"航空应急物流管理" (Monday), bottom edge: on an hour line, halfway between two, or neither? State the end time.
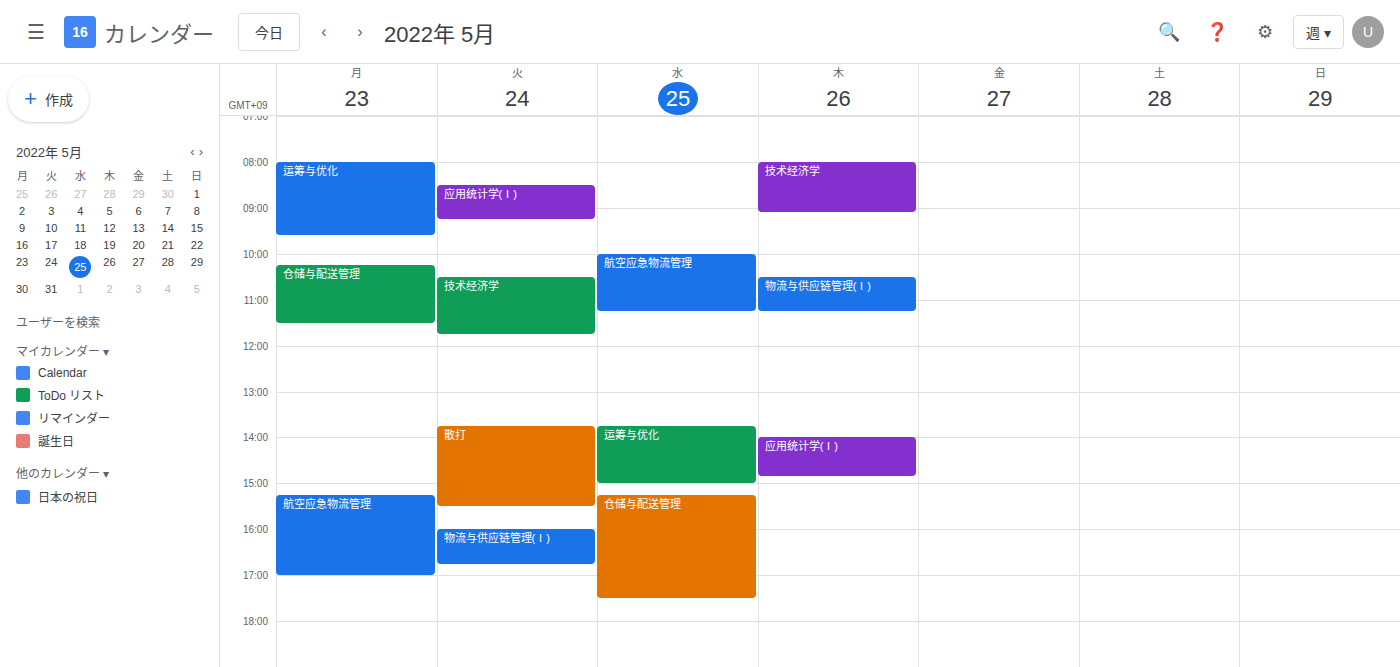
5:00 PM -- exactly on the 5 PM line.